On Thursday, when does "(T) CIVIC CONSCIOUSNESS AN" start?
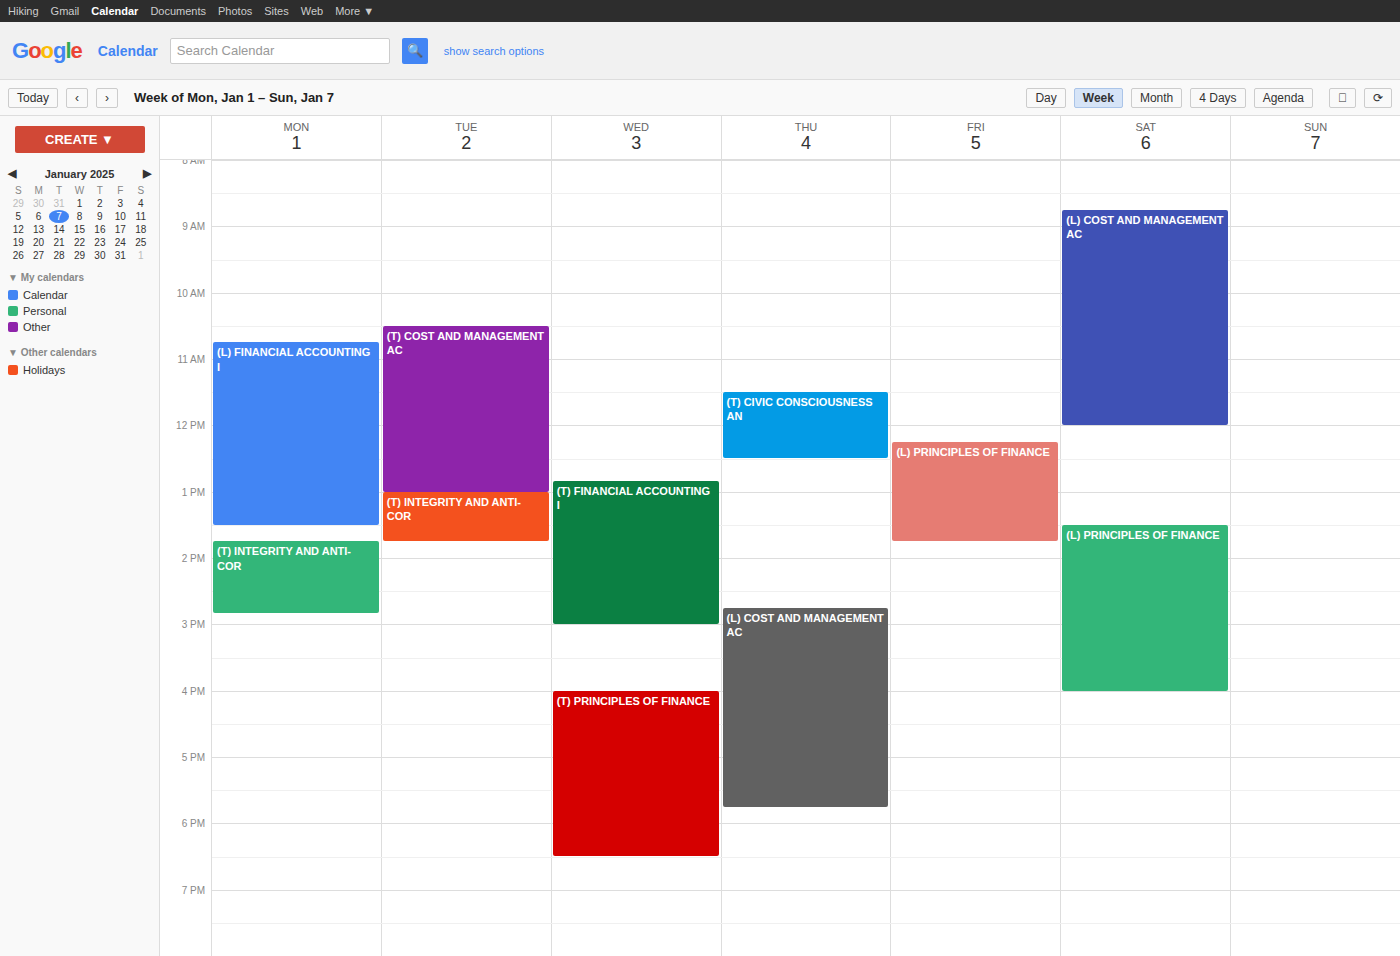
11:30 AM